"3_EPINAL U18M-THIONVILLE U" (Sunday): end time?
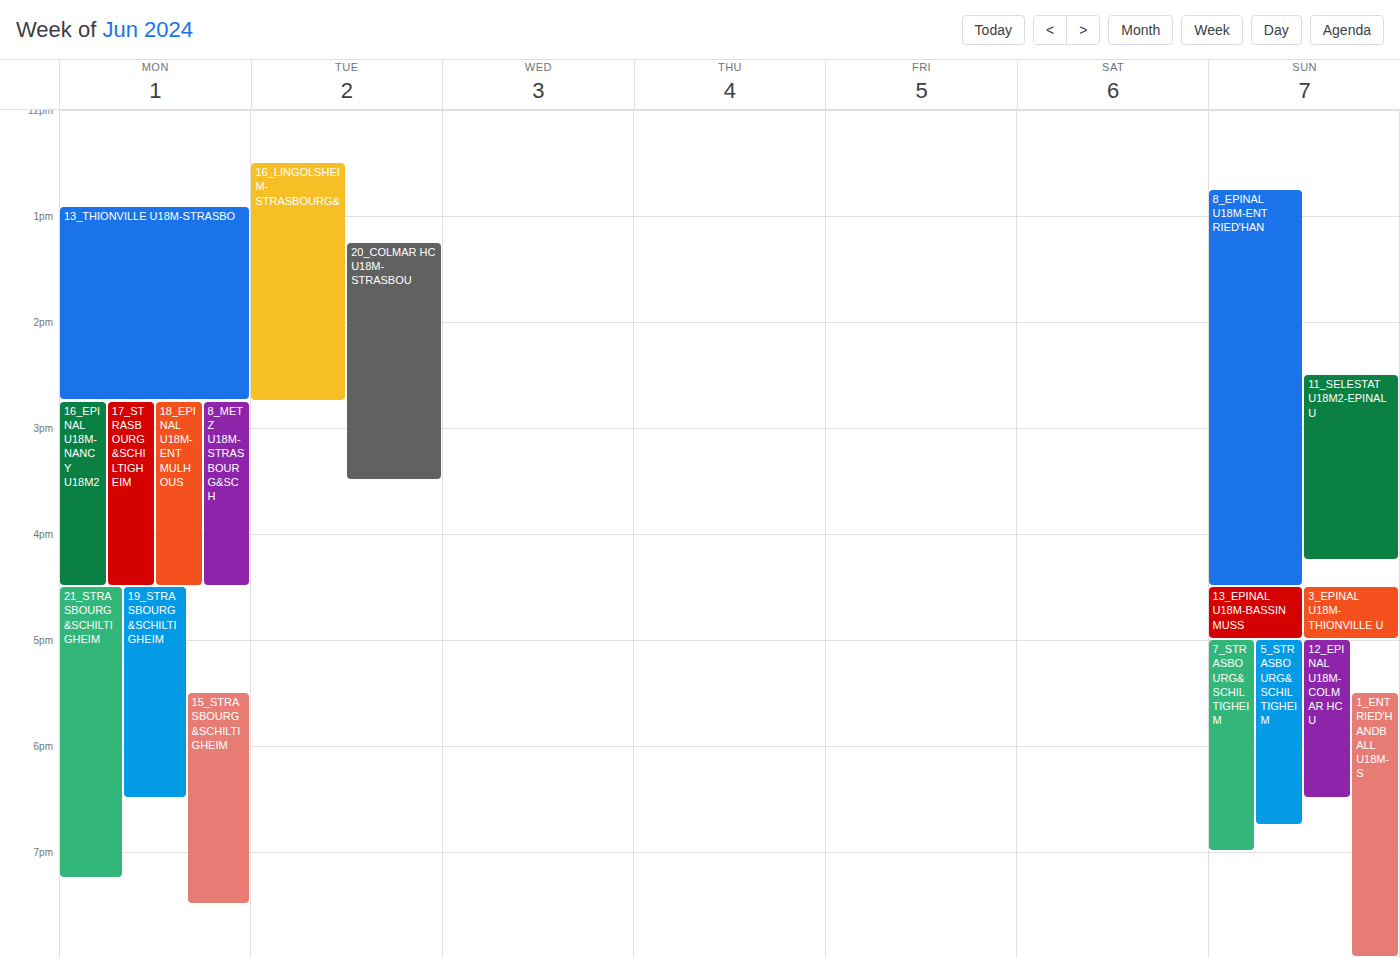
5:00 PM